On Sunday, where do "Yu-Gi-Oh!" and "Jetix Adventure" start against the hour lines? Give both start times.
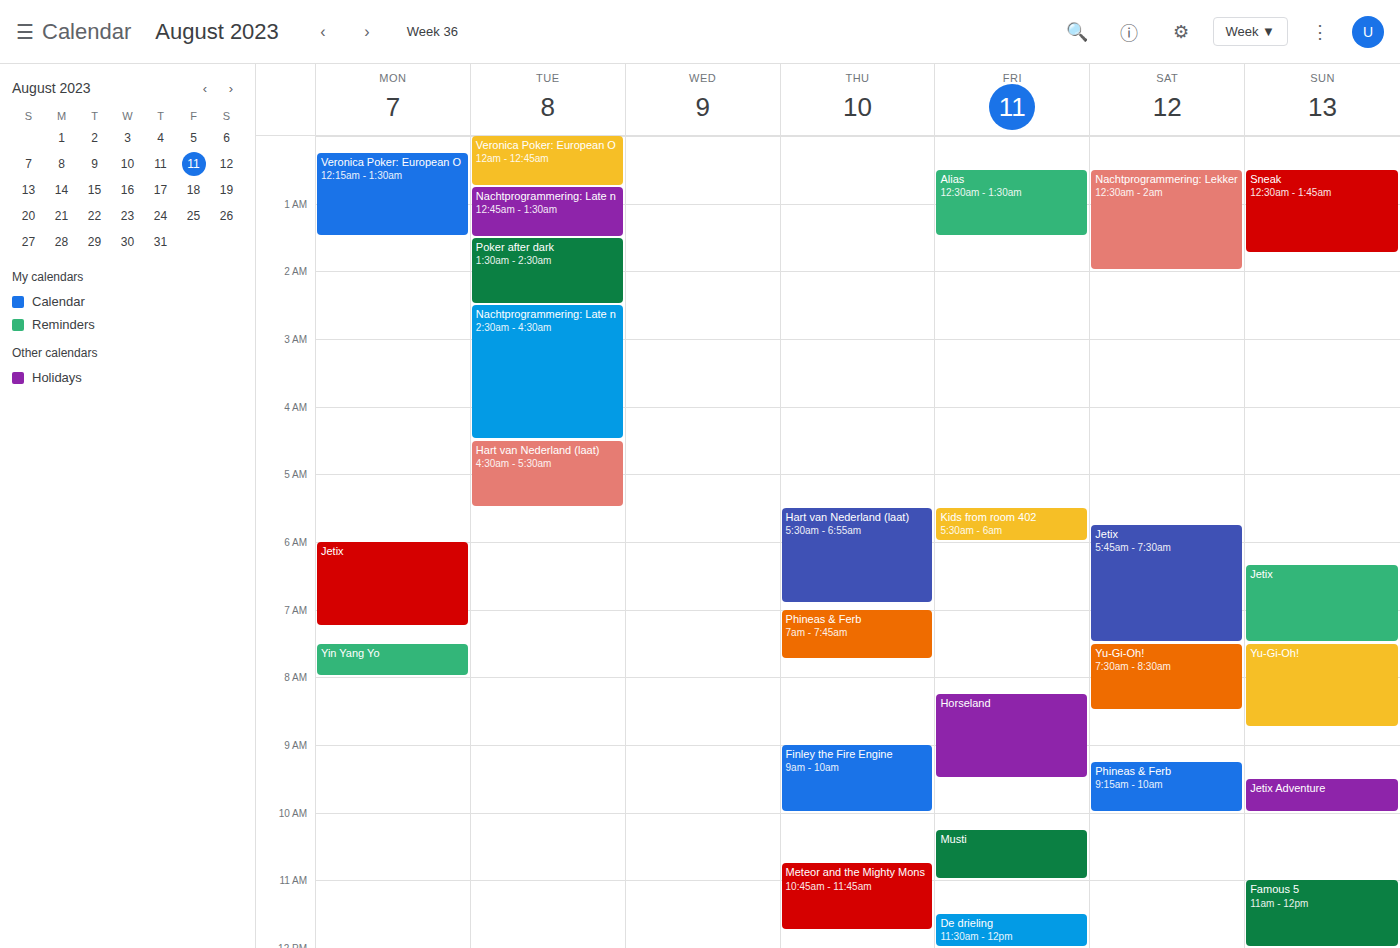
"Yu-Gi-Oh!": 7:30 AM, halfway between the 7 AM and 8 AM lines. "Jetix Adventure": 9:30 AM, halfway between the 9 AM and 10 AM lines.